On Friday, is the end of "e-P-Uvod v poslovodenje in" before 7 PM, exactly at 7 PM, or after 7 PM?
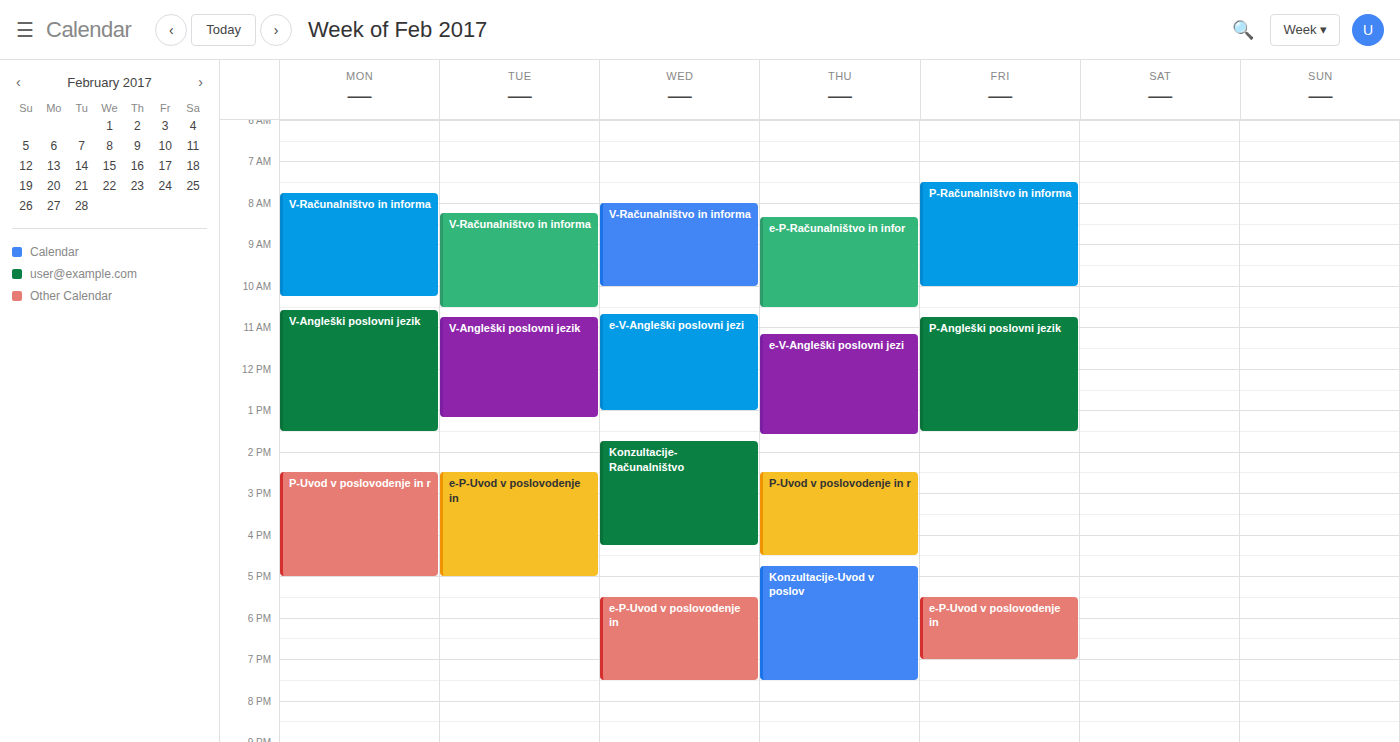
7:00 PM -- exactly at 7 PM, on the 7 PM line.